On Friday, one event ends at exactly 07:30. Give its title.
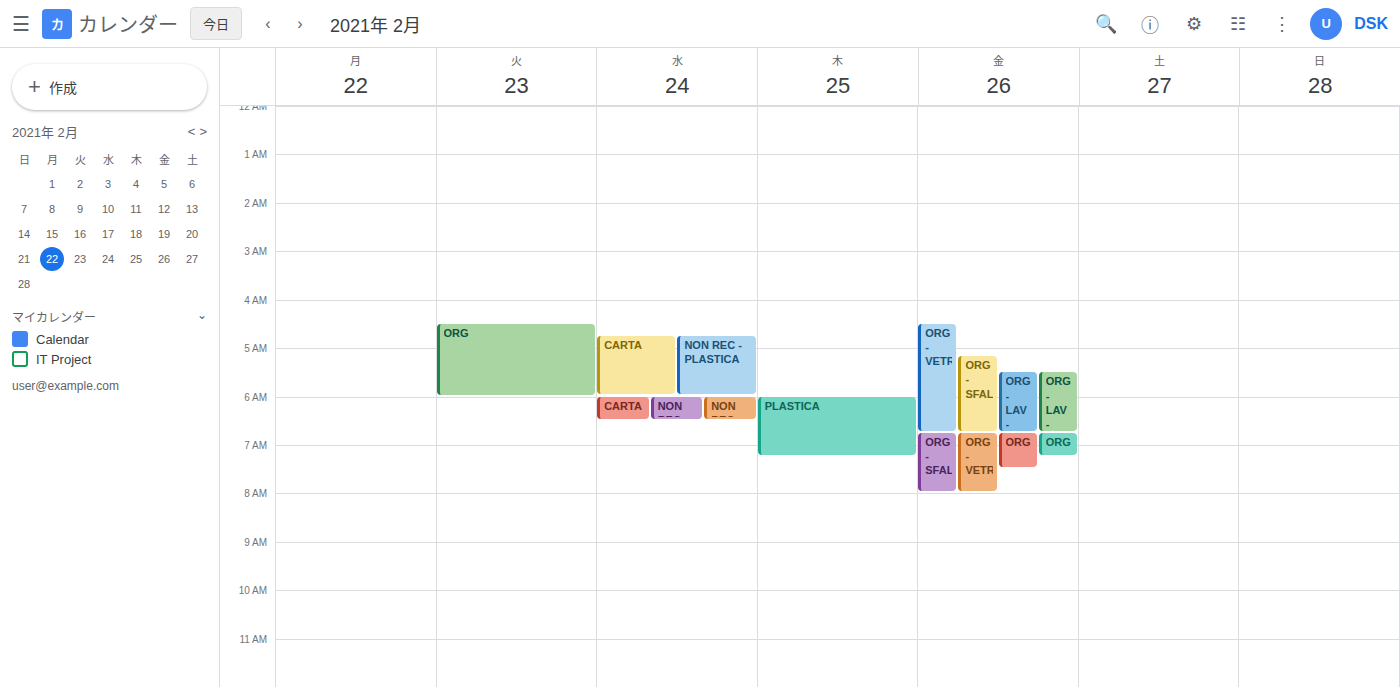
"ORG"